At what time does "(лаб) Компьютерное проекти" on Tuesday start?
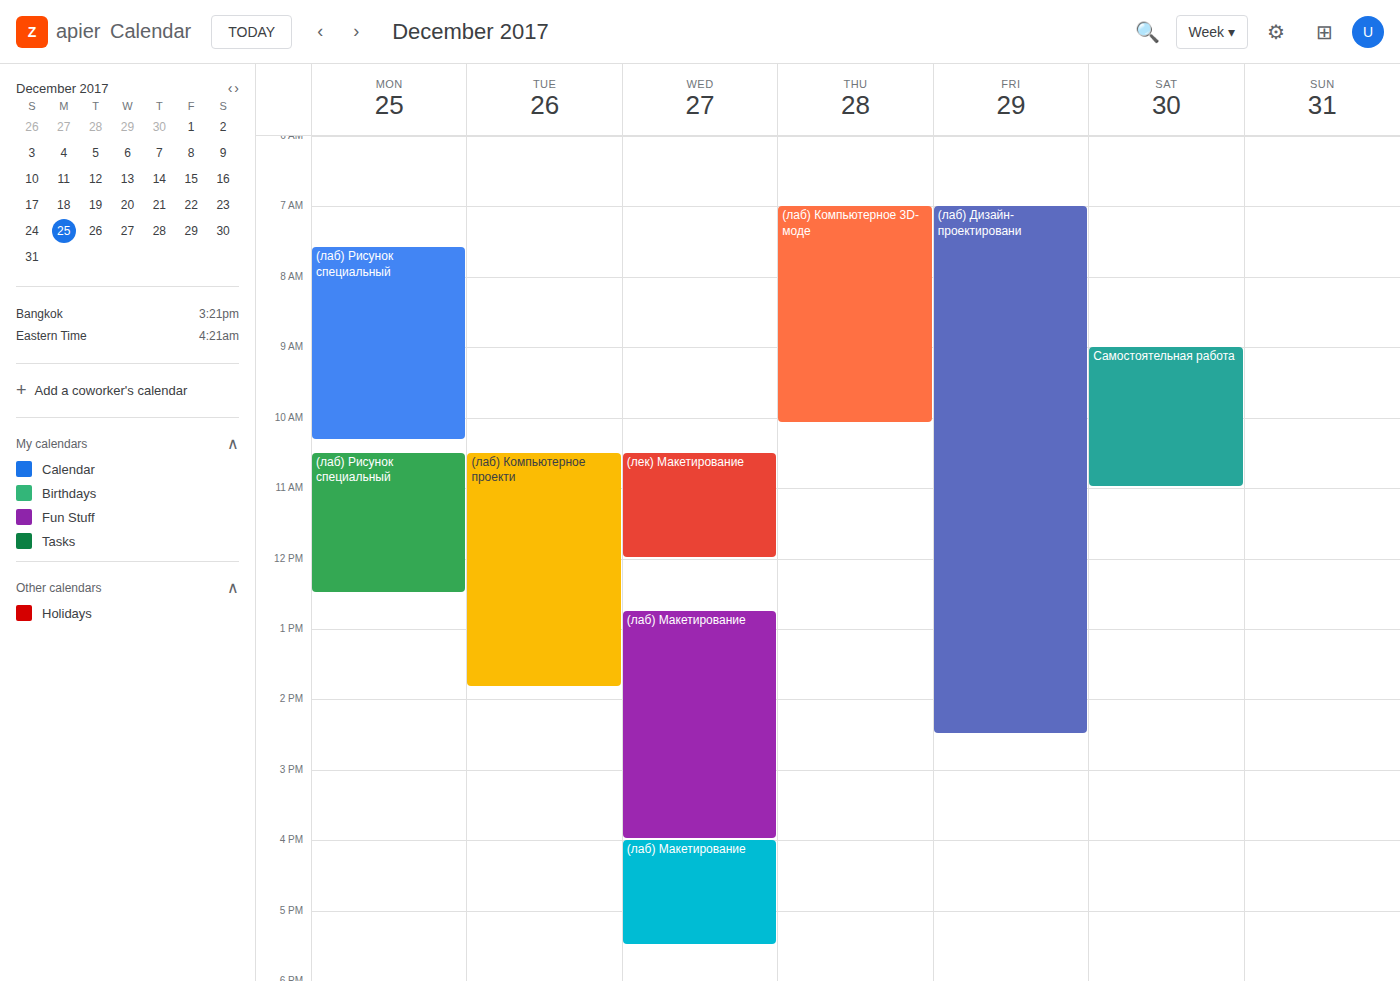
10:30 AM